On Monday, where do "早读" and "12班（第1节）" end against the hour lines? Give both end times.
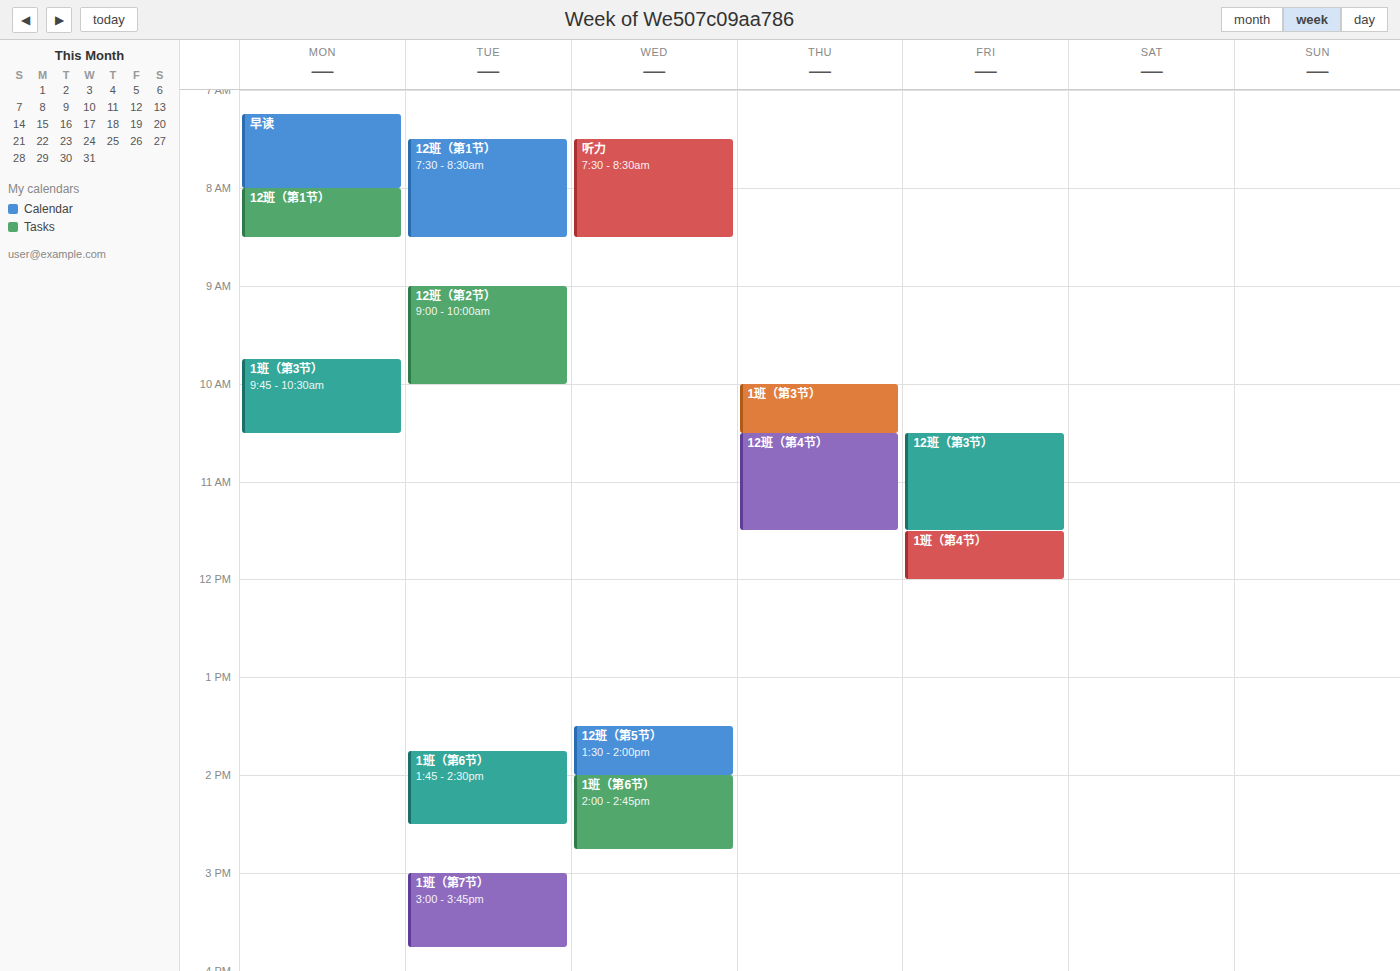
"早读": 8:00 AM, exactly on the 8 AM line. "12班（第1节）": 8:30 AM, halfway between the 8 AM and 9 AM lines.